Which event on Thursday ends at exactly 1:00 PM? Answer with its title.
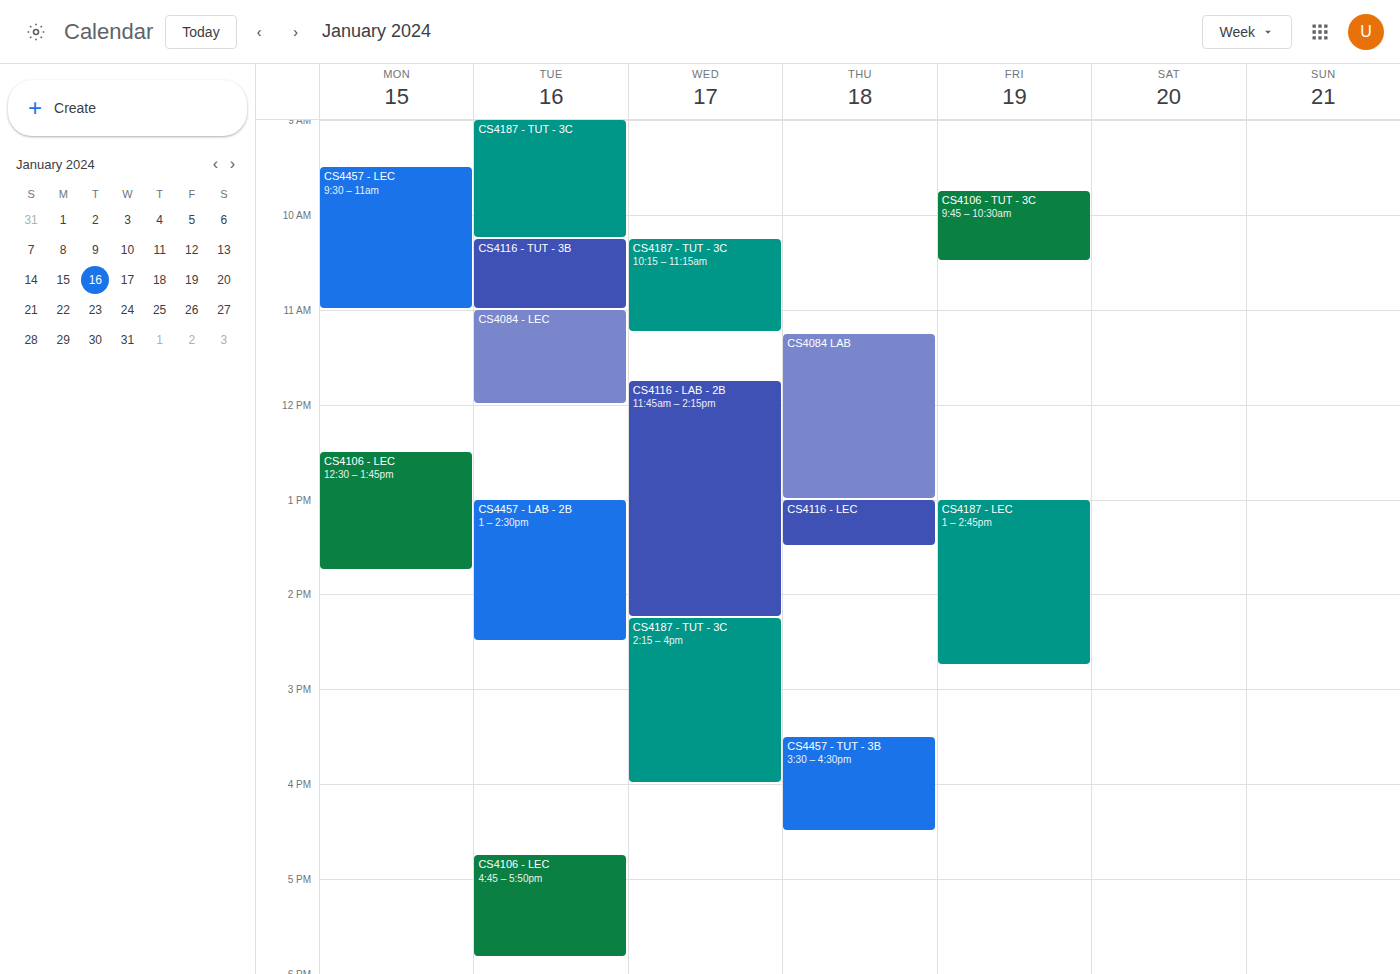
"CS4084 LAB"